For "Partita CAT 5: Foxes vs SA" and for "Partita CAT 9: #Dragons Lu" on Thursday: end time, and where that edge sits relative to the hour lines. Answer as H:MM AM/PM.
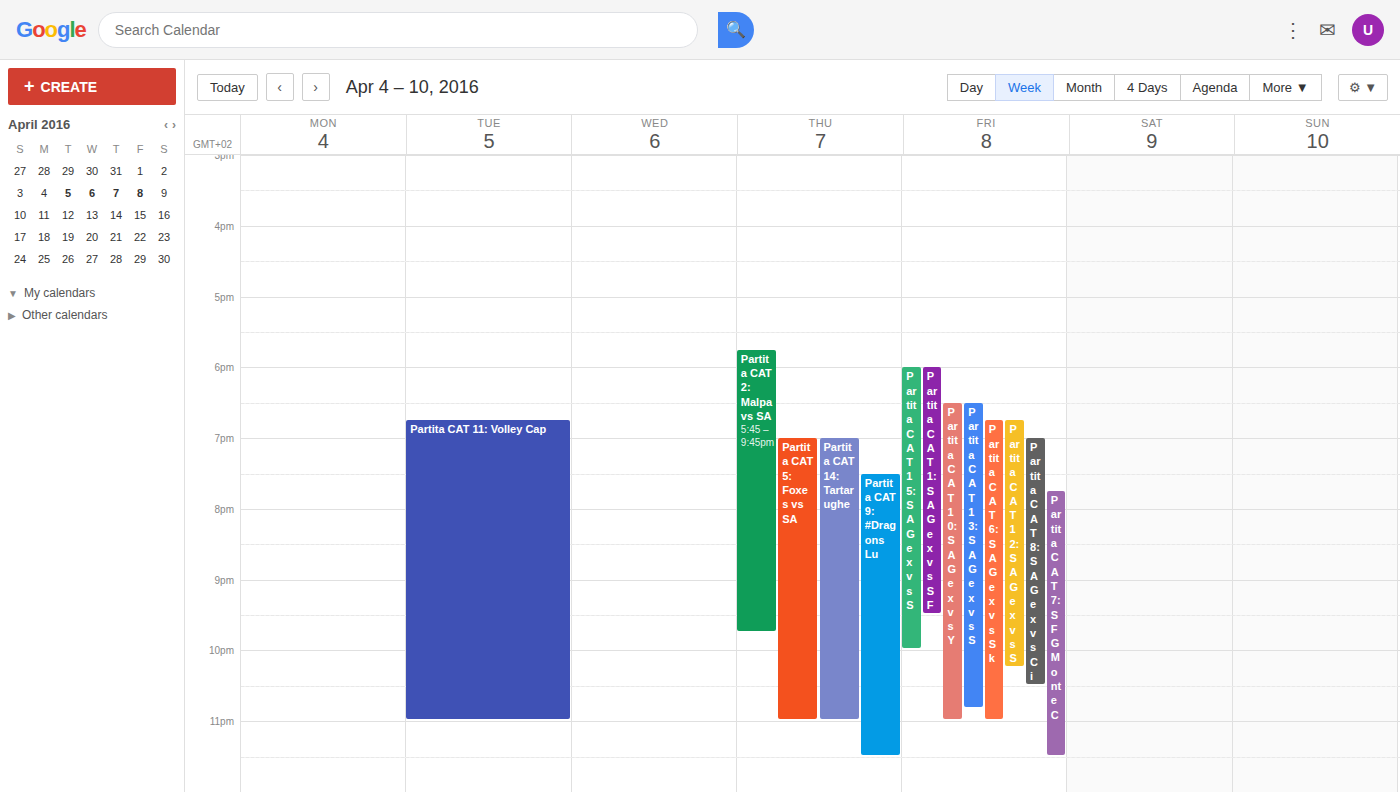
"Partita CAT 5: Foxes vs SA": 11:00 PM, exactly on the 11 PM line. "Partita CAT 9: #Dragons Lu": 11:30 PM, halfway between the 11 PM and 12 AM lines.